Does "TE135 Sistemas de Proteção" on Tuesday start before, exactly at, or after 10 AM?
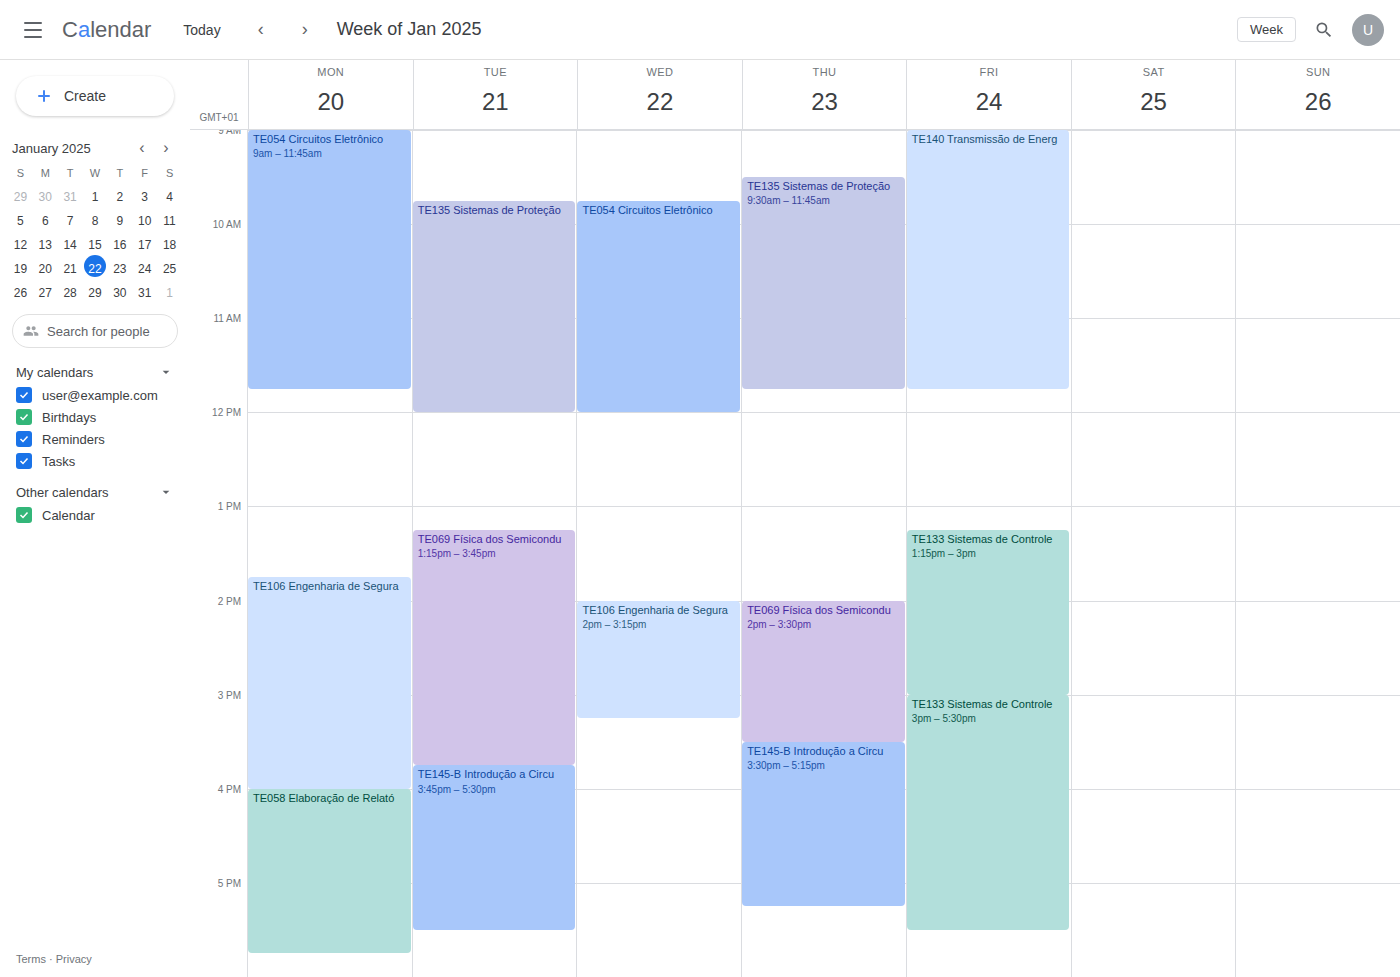
9:45 AM -- before 10 AM, 15 minutes above the 10 AM line.